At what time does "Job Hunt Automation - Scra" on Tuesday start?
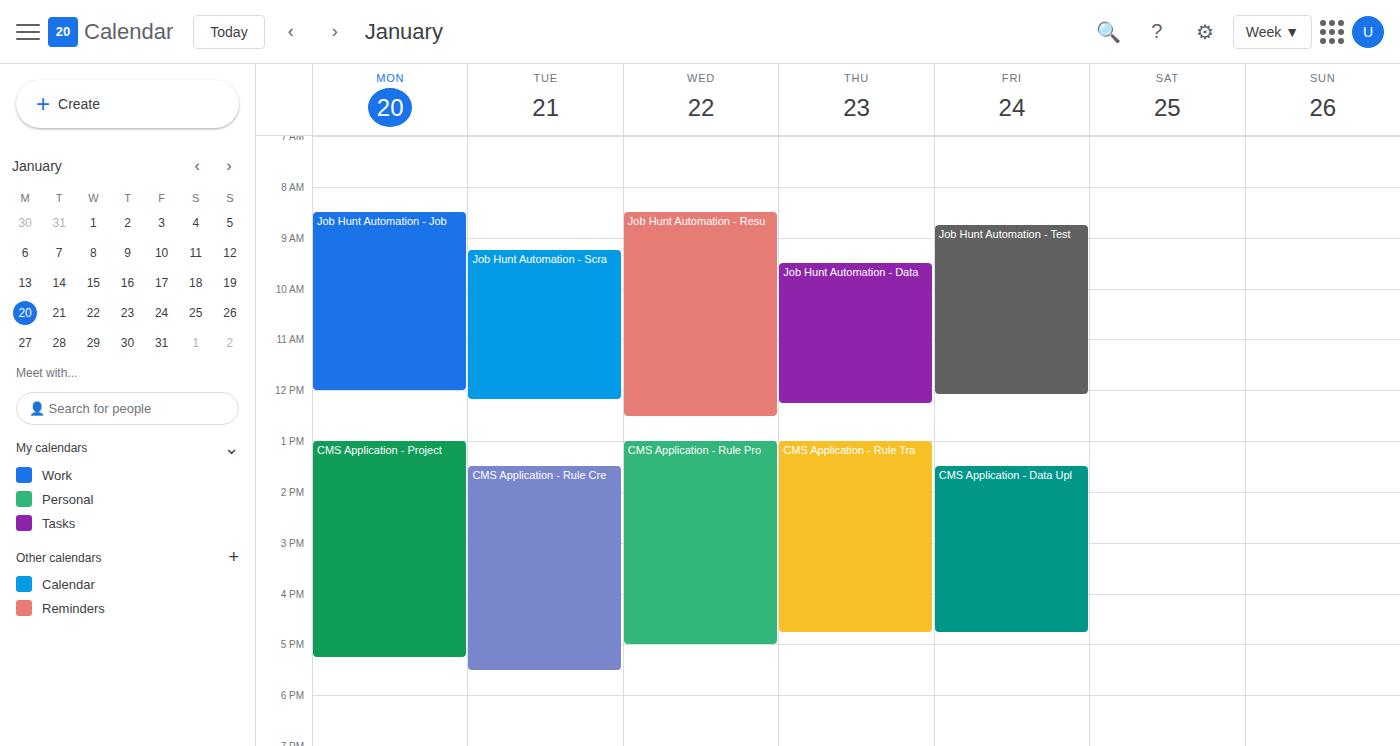
9:15 AM